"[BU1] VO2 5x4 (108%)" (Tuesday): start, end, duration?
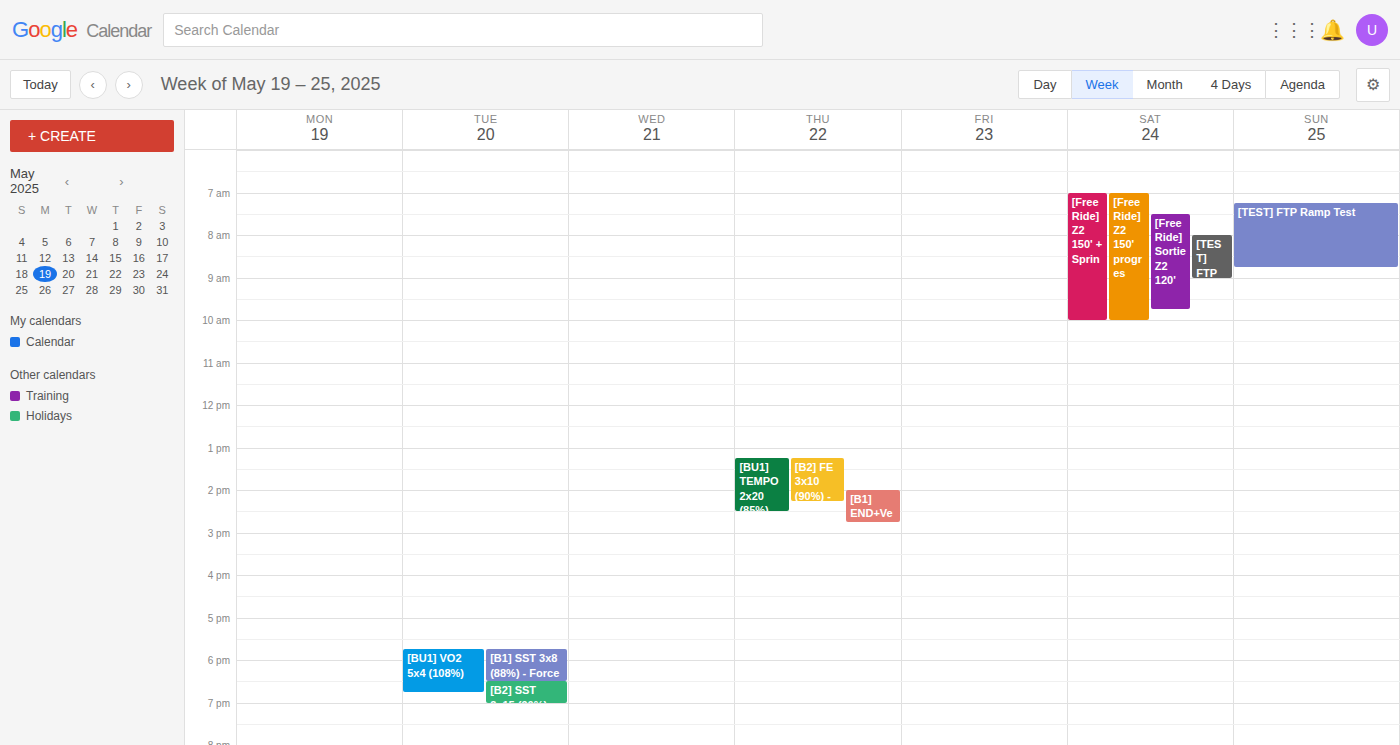
5:45 PM to 6:45 PM, 1 hour